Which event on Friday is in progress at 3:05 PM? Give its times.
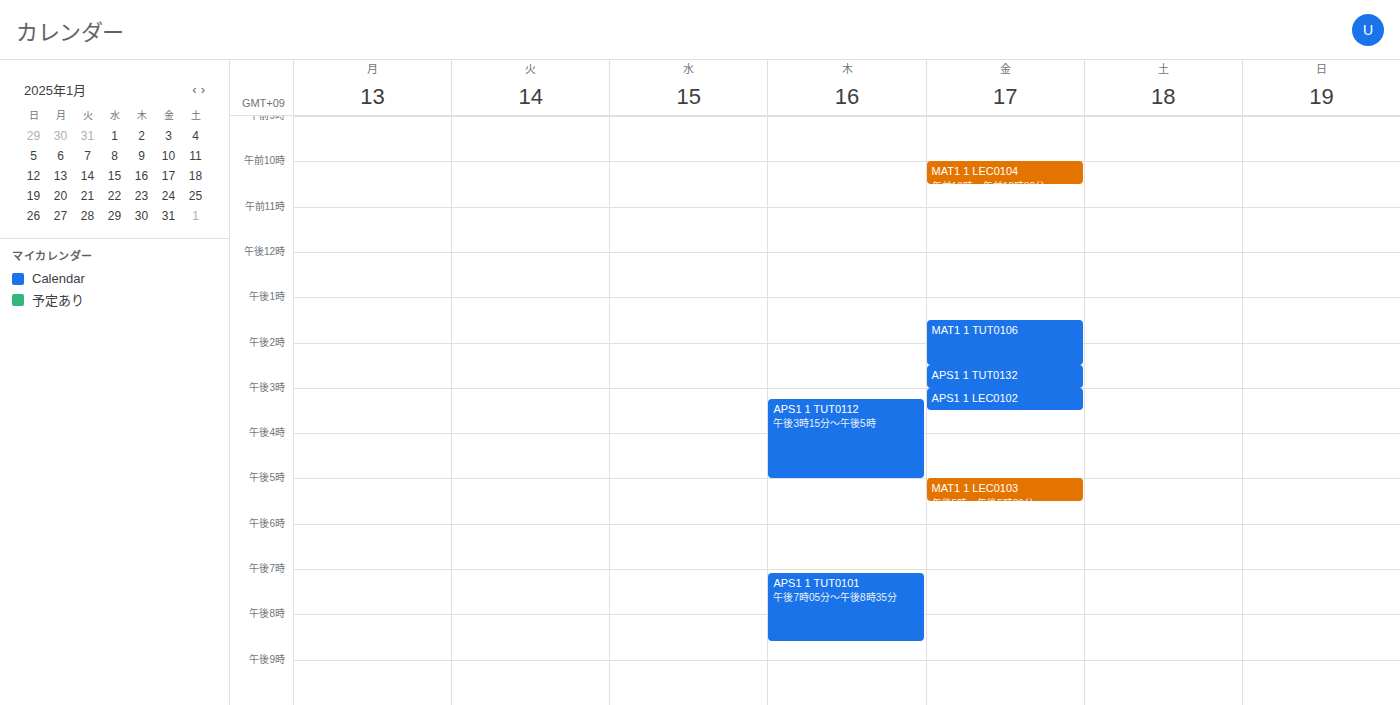
"APS1 1 LEC0102", 3:00 PM to 3:30 PM